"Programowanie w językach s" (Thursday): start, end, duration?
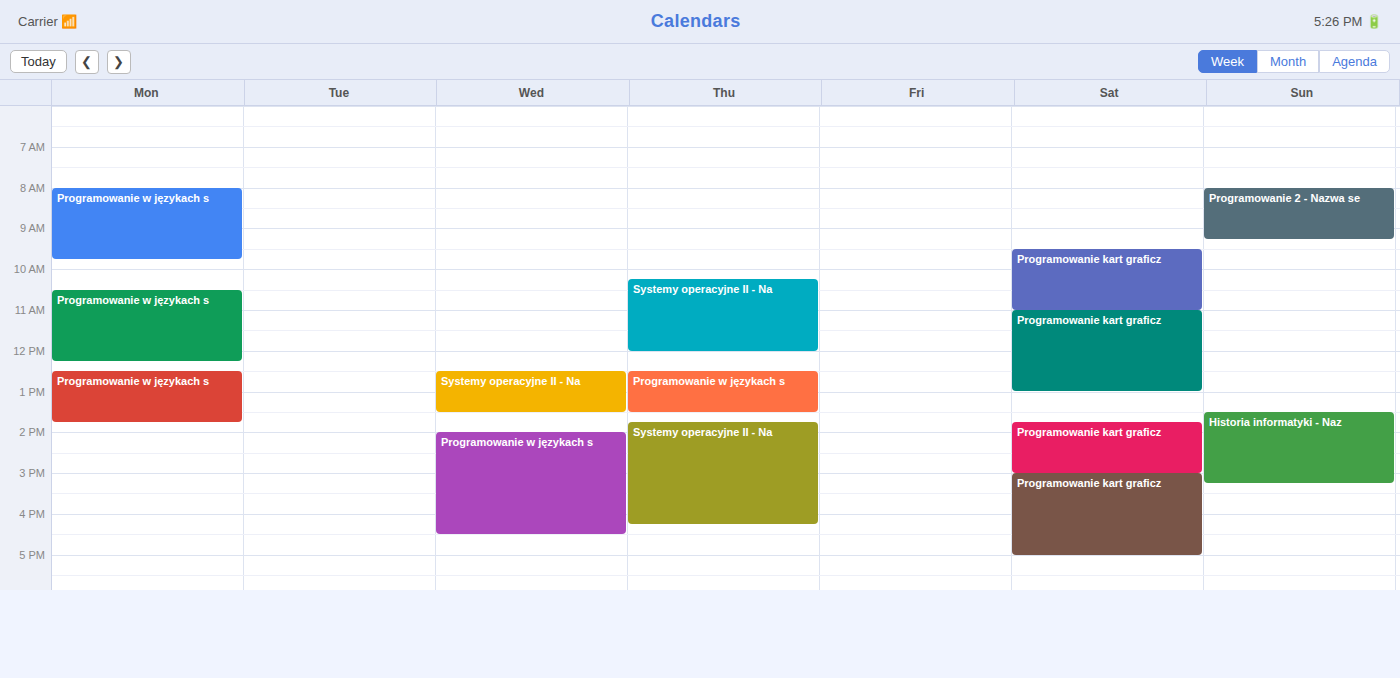
12:30 to 13:30, 1 hour